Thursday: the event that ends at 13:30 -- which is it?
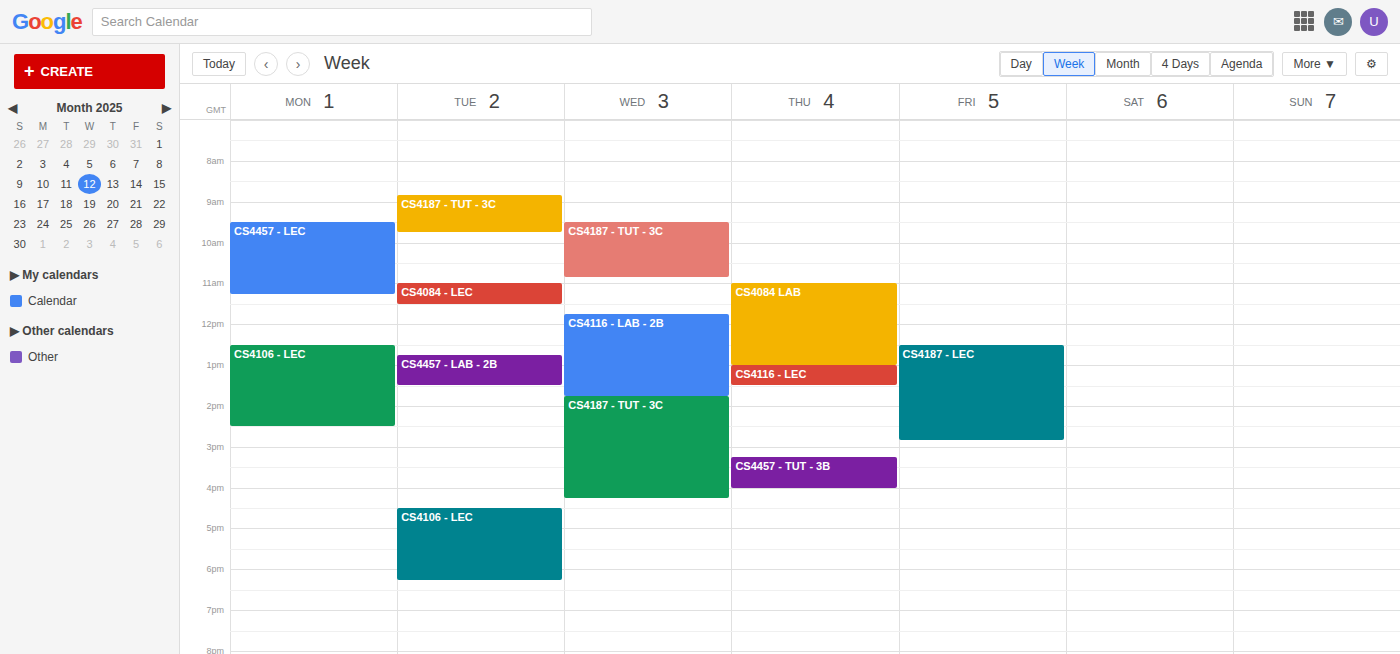
"CS4116 - LEC"